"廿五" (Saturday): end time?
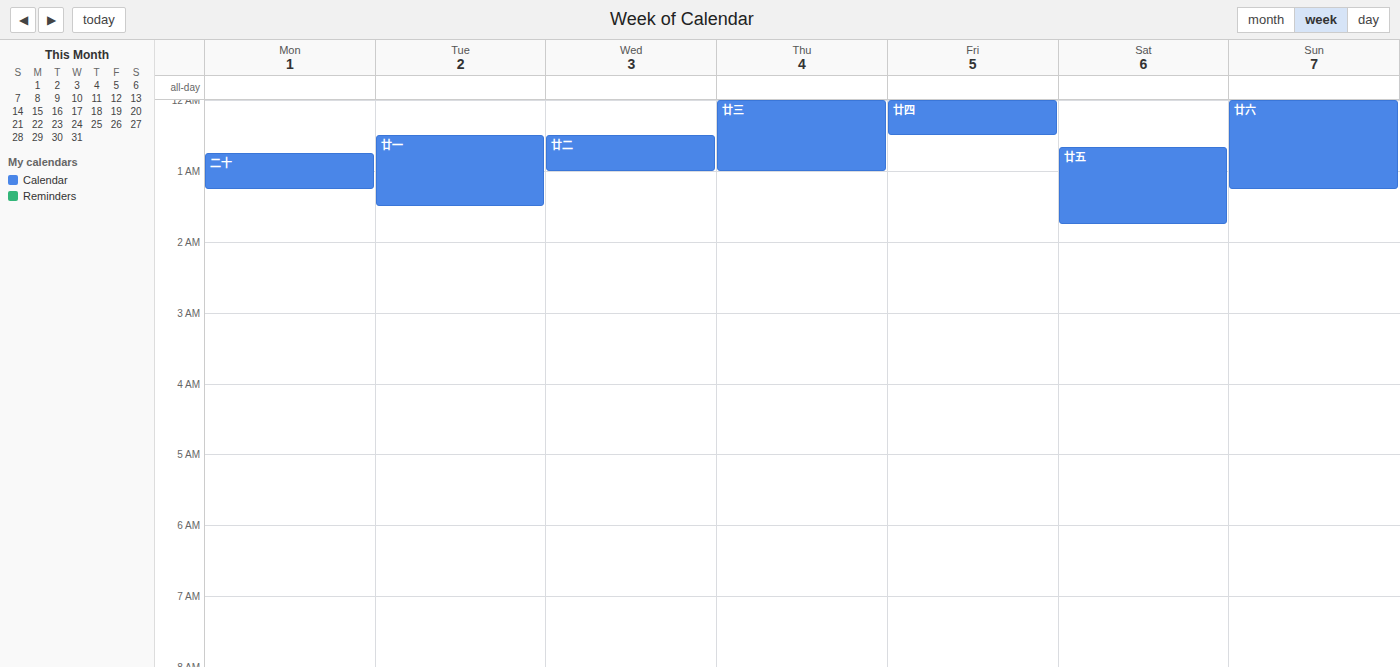
1:45 AM